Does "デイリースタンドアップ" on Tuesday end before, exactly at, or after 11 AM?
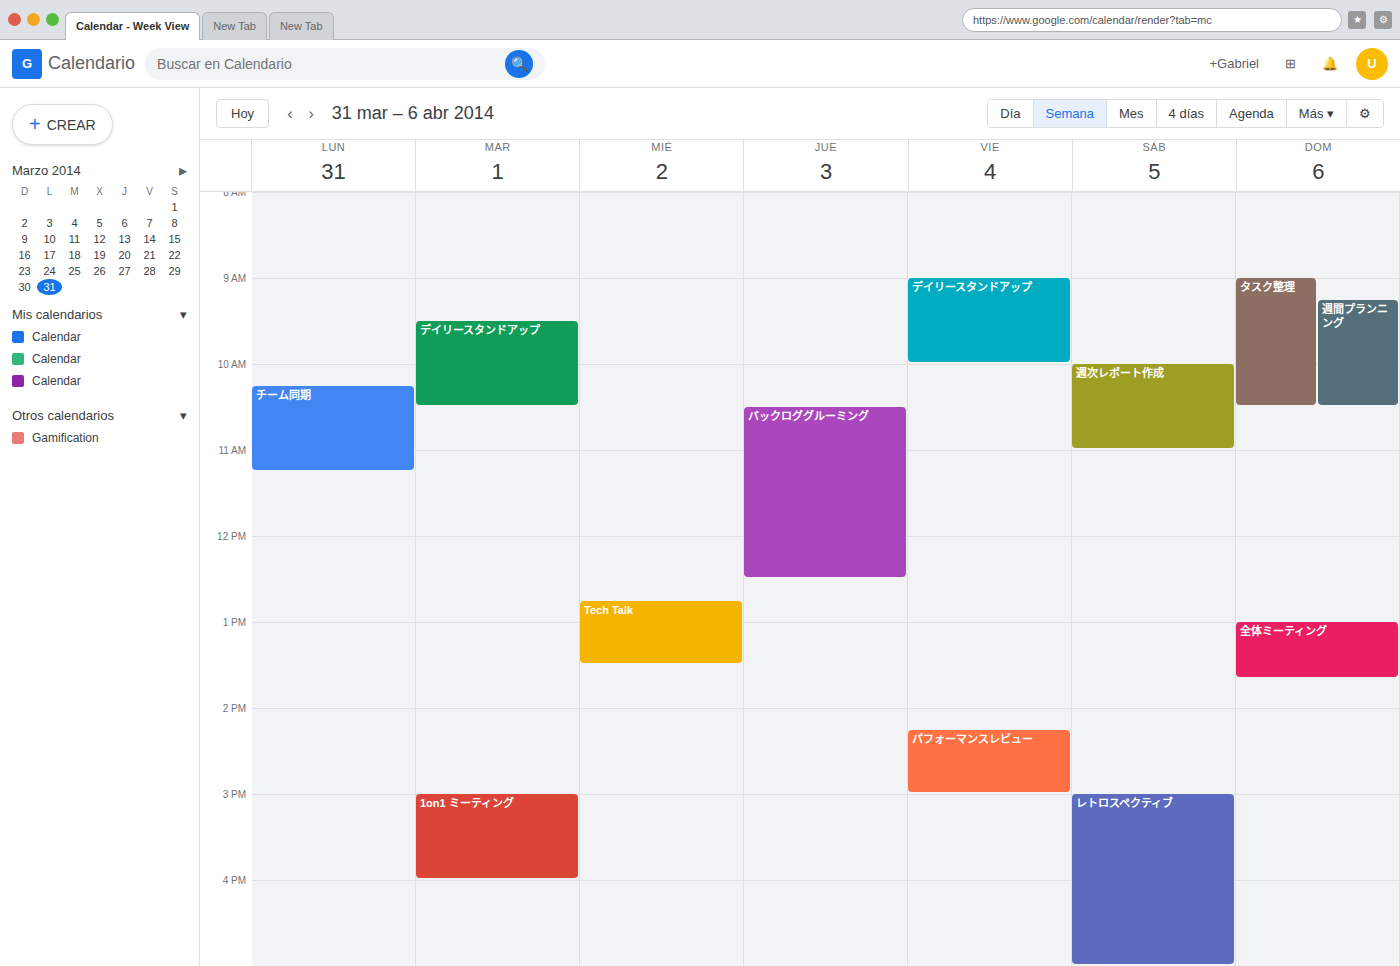
10:30 AM -- before 11 AM, 30 minutes above the 11 AM line.